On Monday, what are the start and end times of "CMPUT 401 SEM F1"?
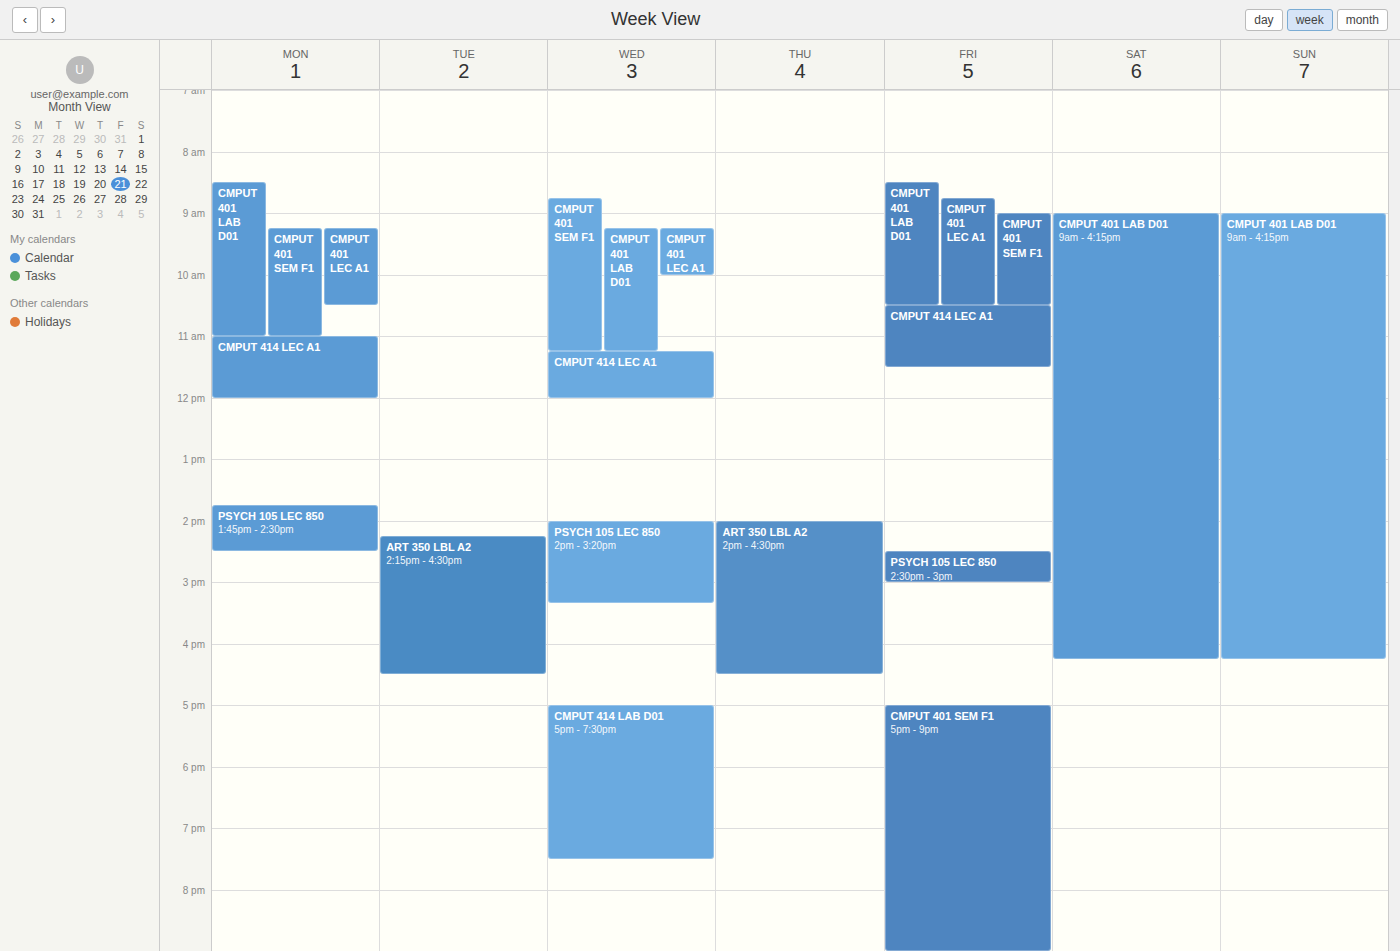
9:15 AM to 11:00 AM